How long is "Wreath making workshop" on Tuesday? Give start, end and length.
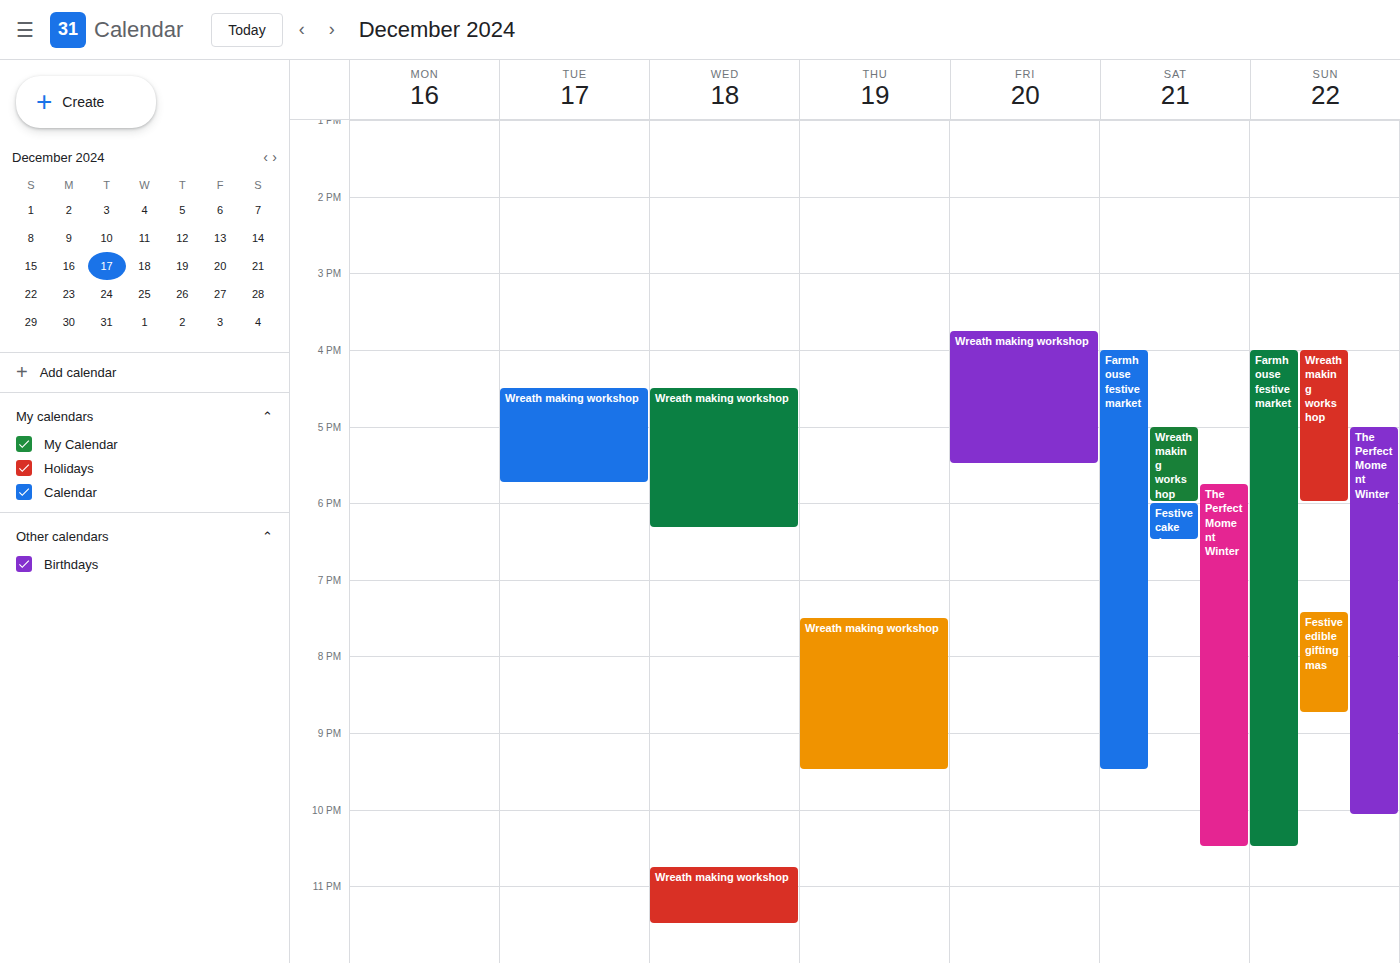
4:30 PM to 5:45 PM, 1 hour 15 minutes